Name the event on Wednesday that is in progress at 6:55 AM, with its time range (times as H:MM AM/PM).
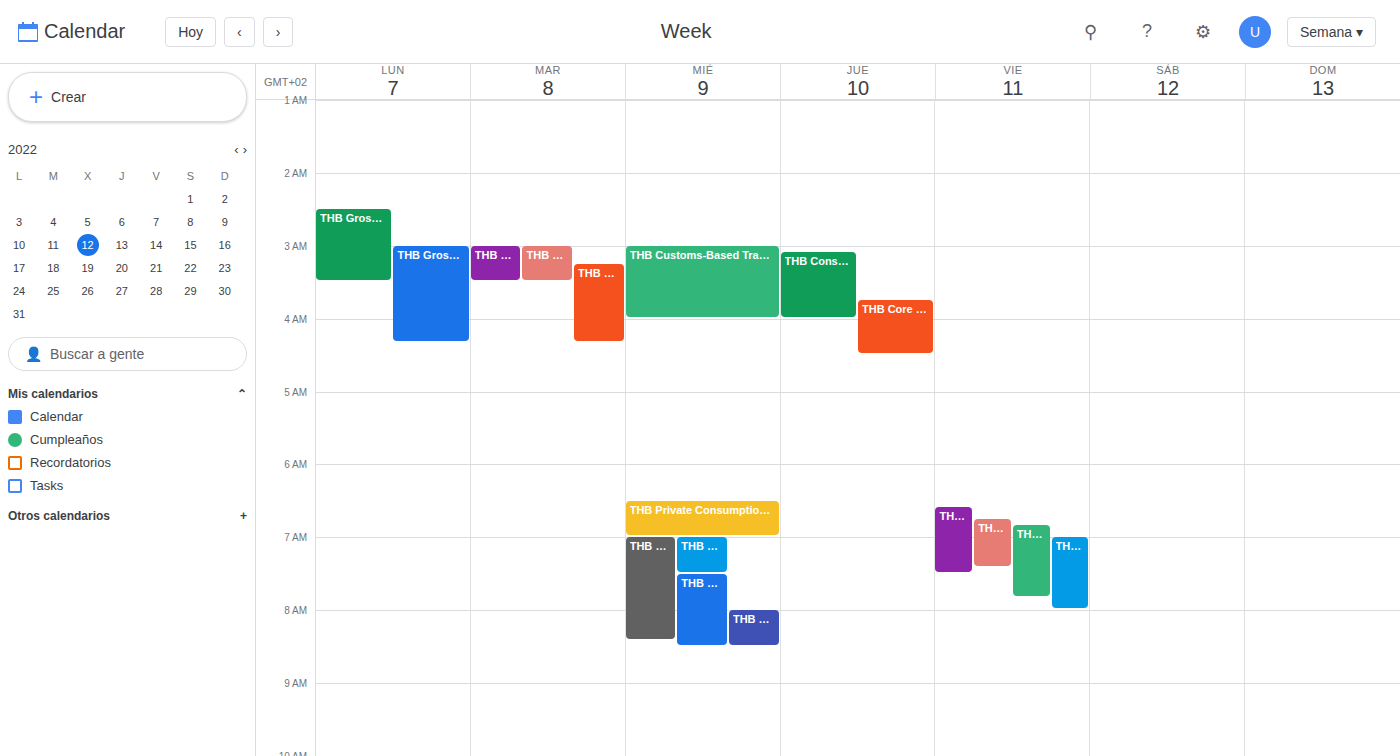
"THB Private Consumption In", 6:30 AM to 7:00 AM